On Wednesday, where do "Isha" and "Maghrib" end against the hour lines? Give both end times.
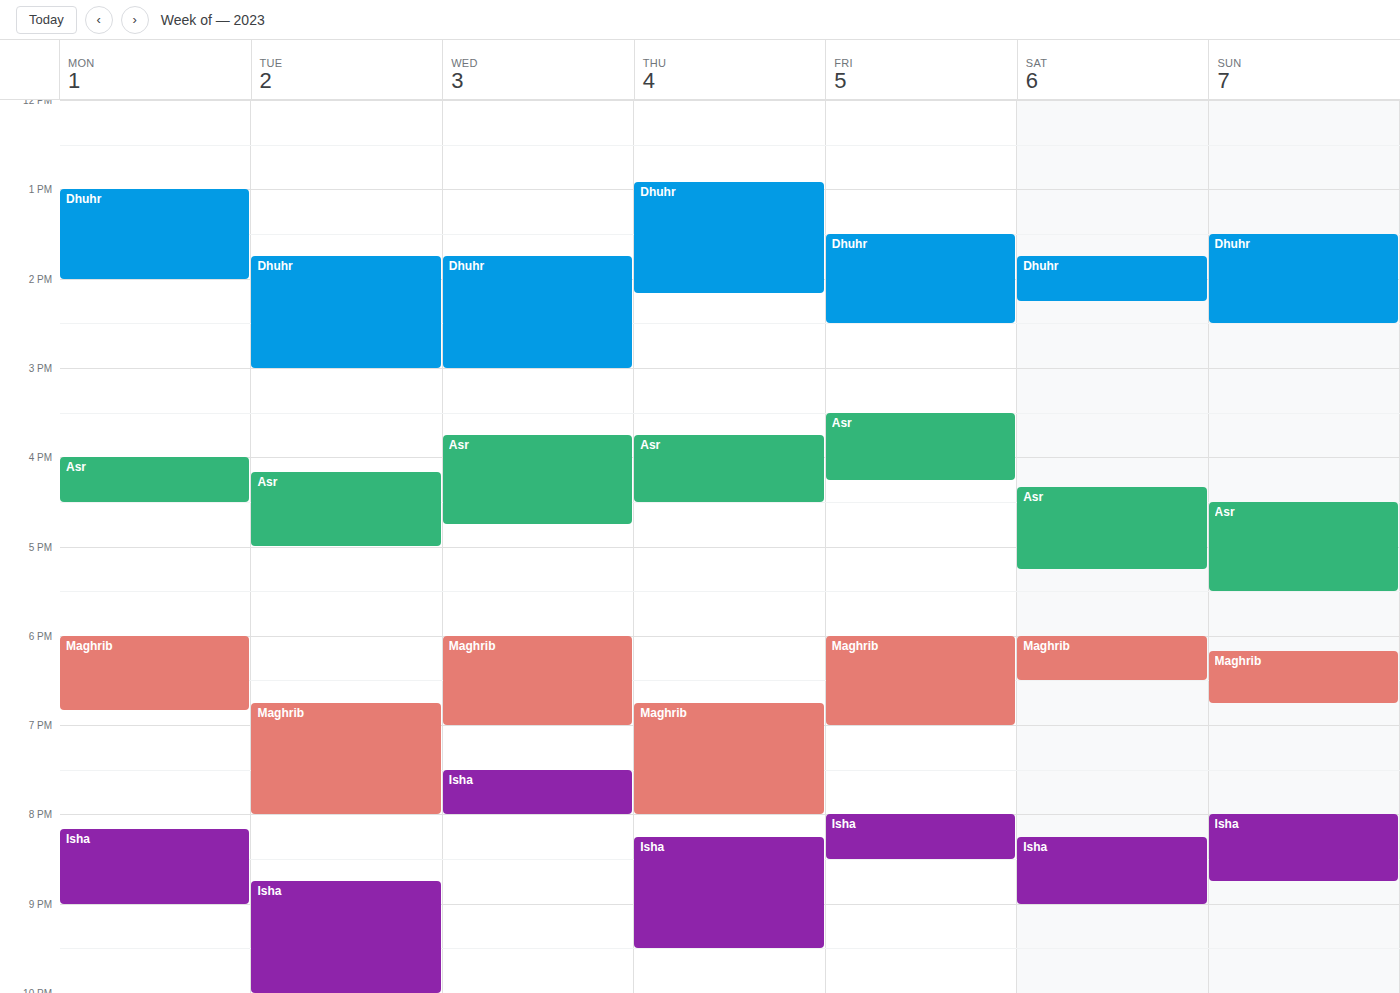
"Isha": 8:00 PM, exactly on the 8 PM line. "Maghrib": 7:00 PM, exactly on the 7 PM line.